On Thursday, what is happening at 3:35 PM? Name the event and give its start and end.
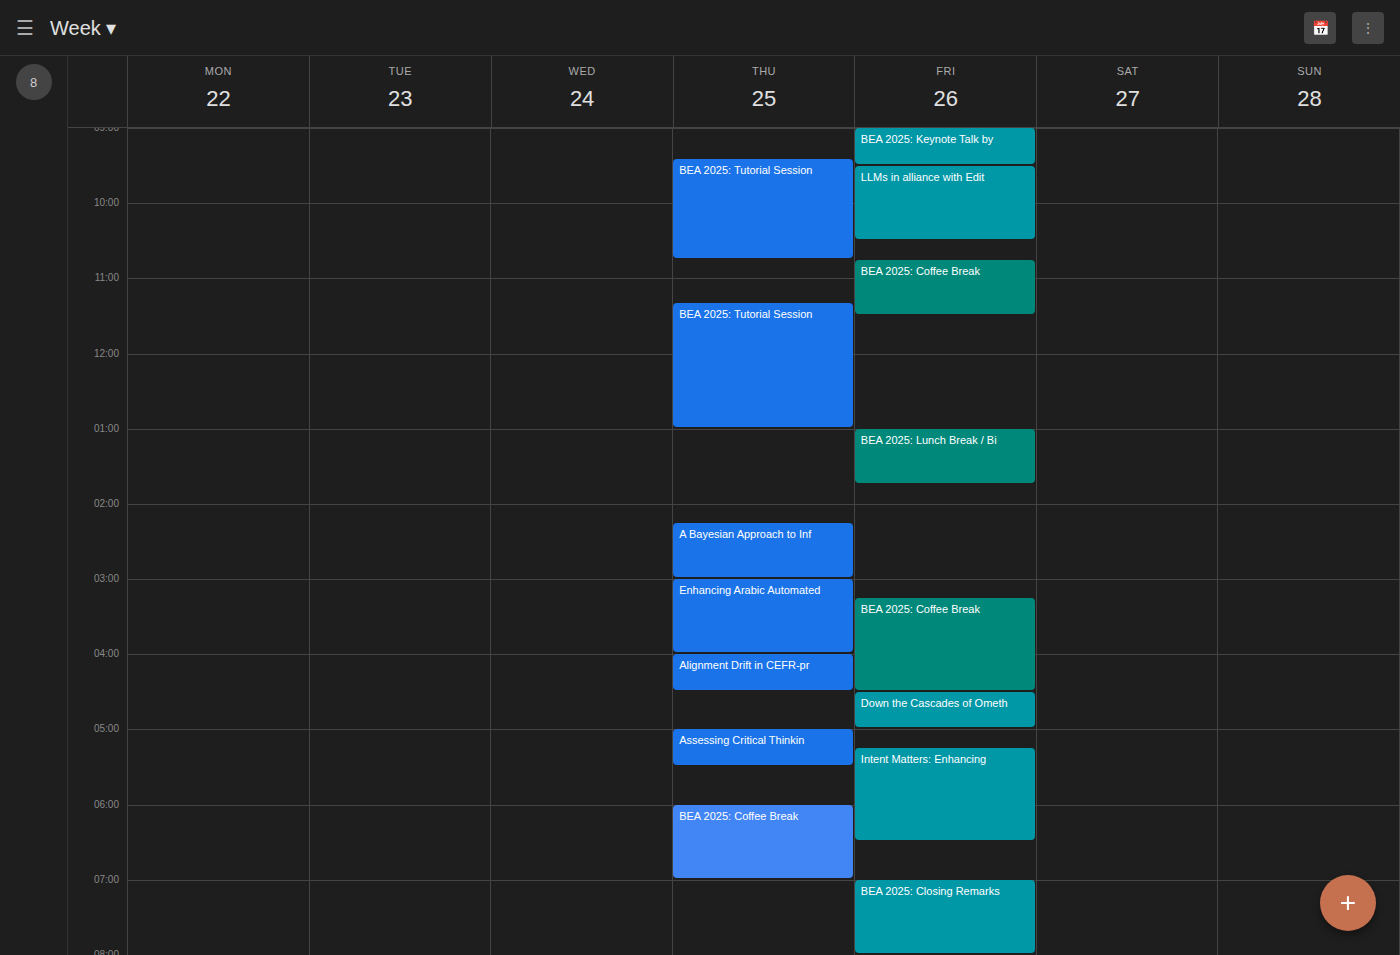
"Enhancing Arabic Automated", 3:00 PM to 4:00 PM